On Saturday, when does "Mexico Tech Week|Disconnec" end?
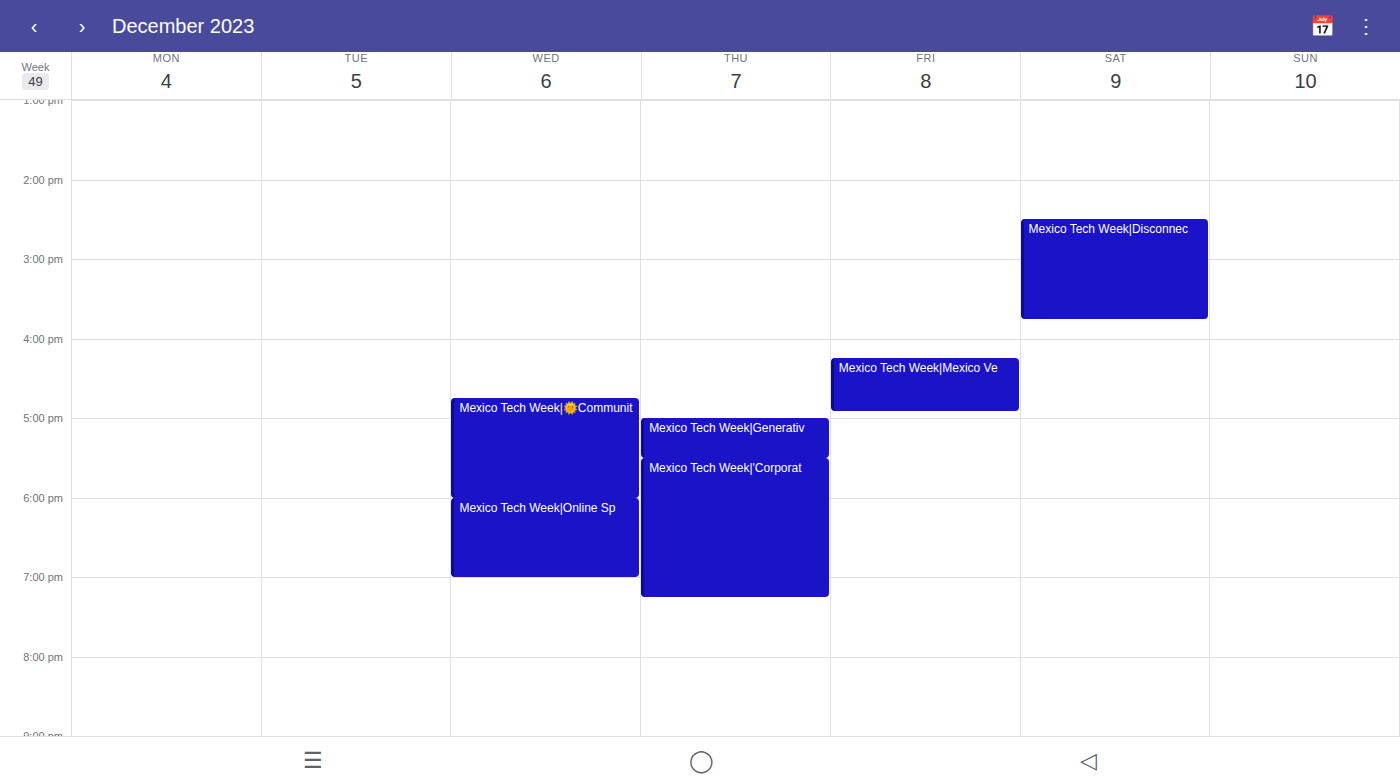
3:45 PM